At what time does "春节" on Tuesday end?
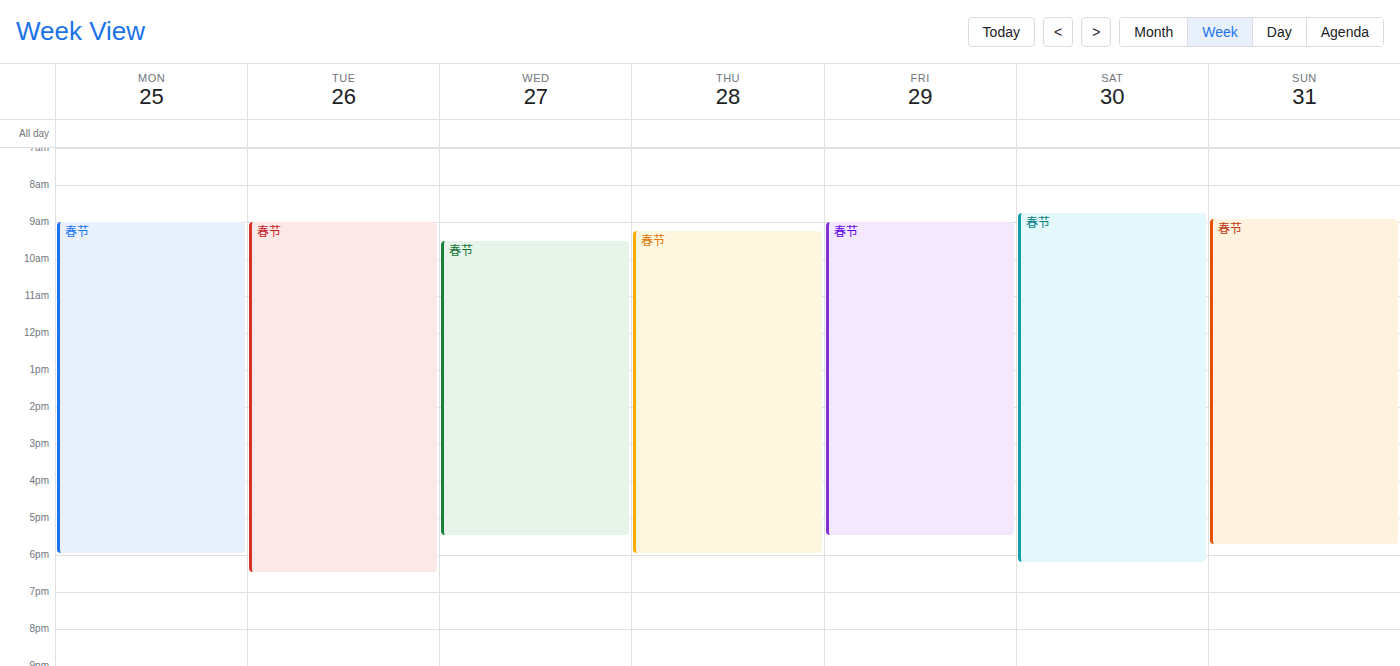
18:30